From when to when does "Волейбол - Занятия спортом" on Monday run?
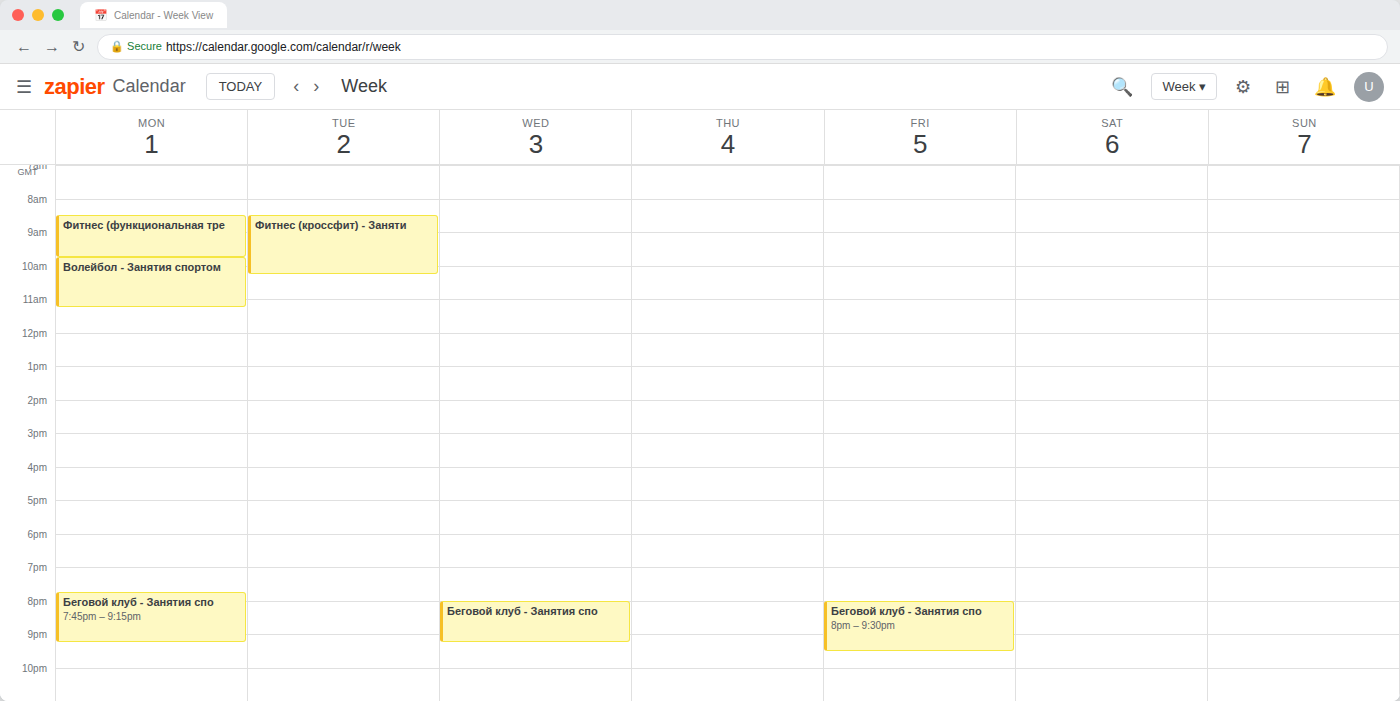
9:45 AM to 11:15 AM